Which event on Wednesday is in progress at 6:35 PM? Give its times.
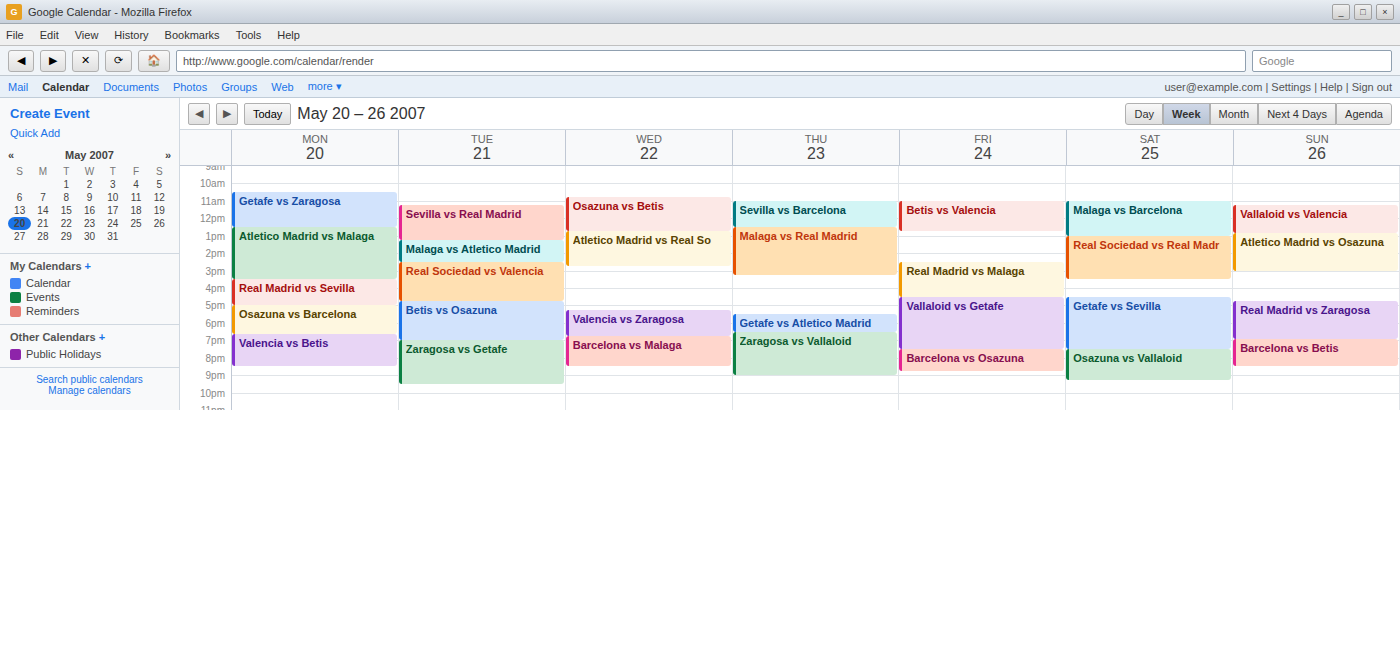
"Valencia vs Zaragosa", 5:15 PM to 6:45 PM